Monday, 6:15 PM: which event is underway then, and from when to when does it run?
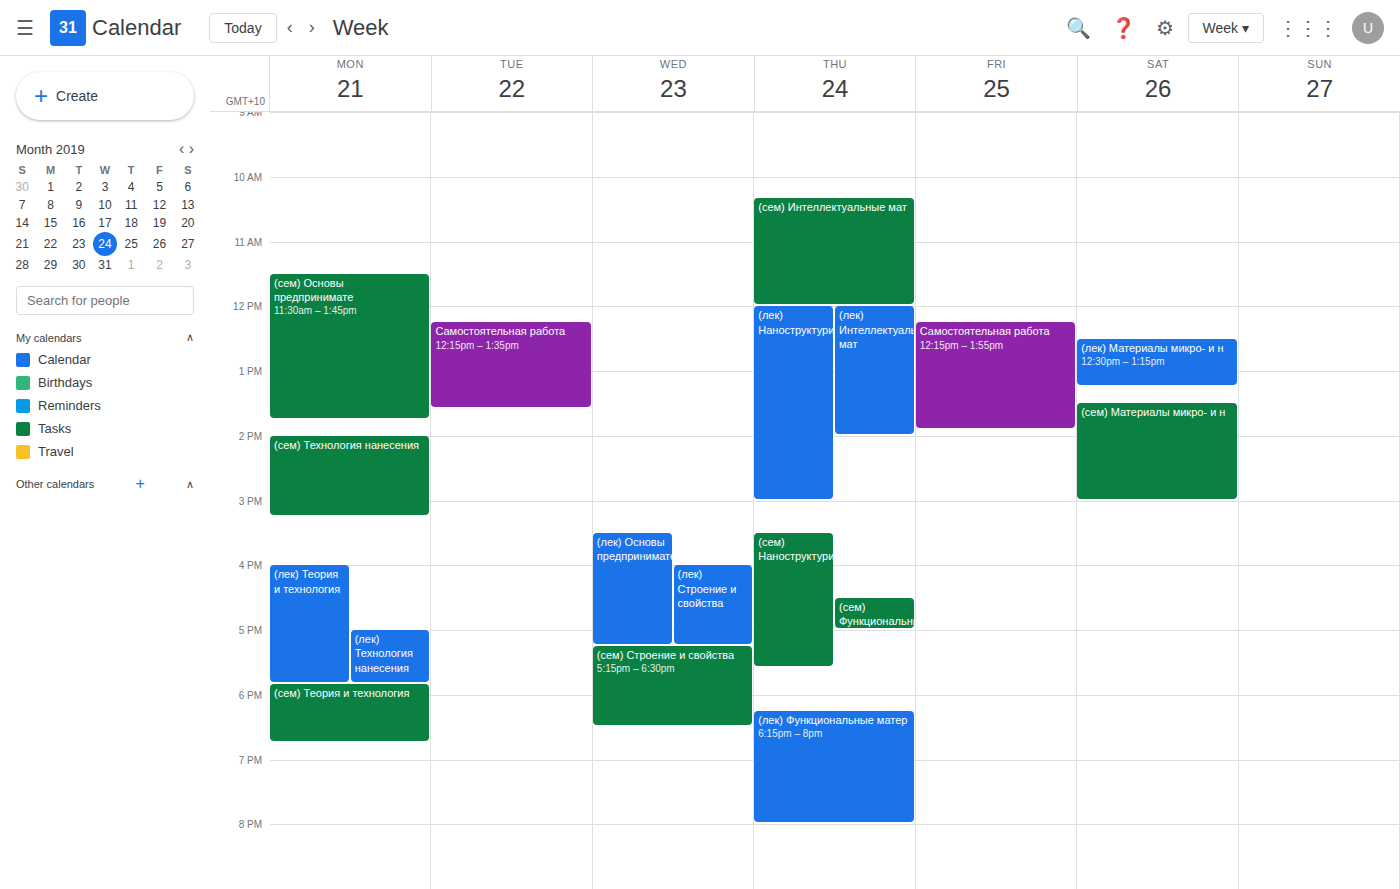
"(сем) Теория и технология", 5:50 PM to 6:45 PM